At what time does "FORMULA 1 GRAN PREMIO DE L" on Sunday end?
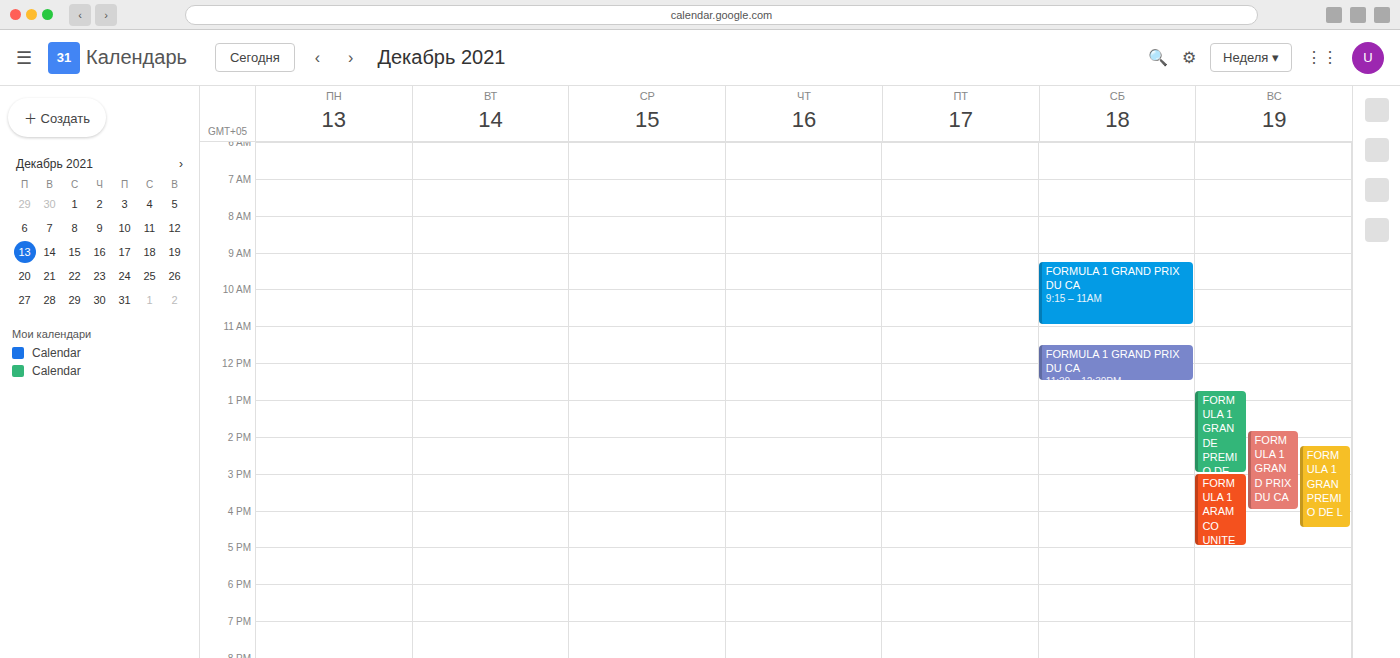
4:30 PM